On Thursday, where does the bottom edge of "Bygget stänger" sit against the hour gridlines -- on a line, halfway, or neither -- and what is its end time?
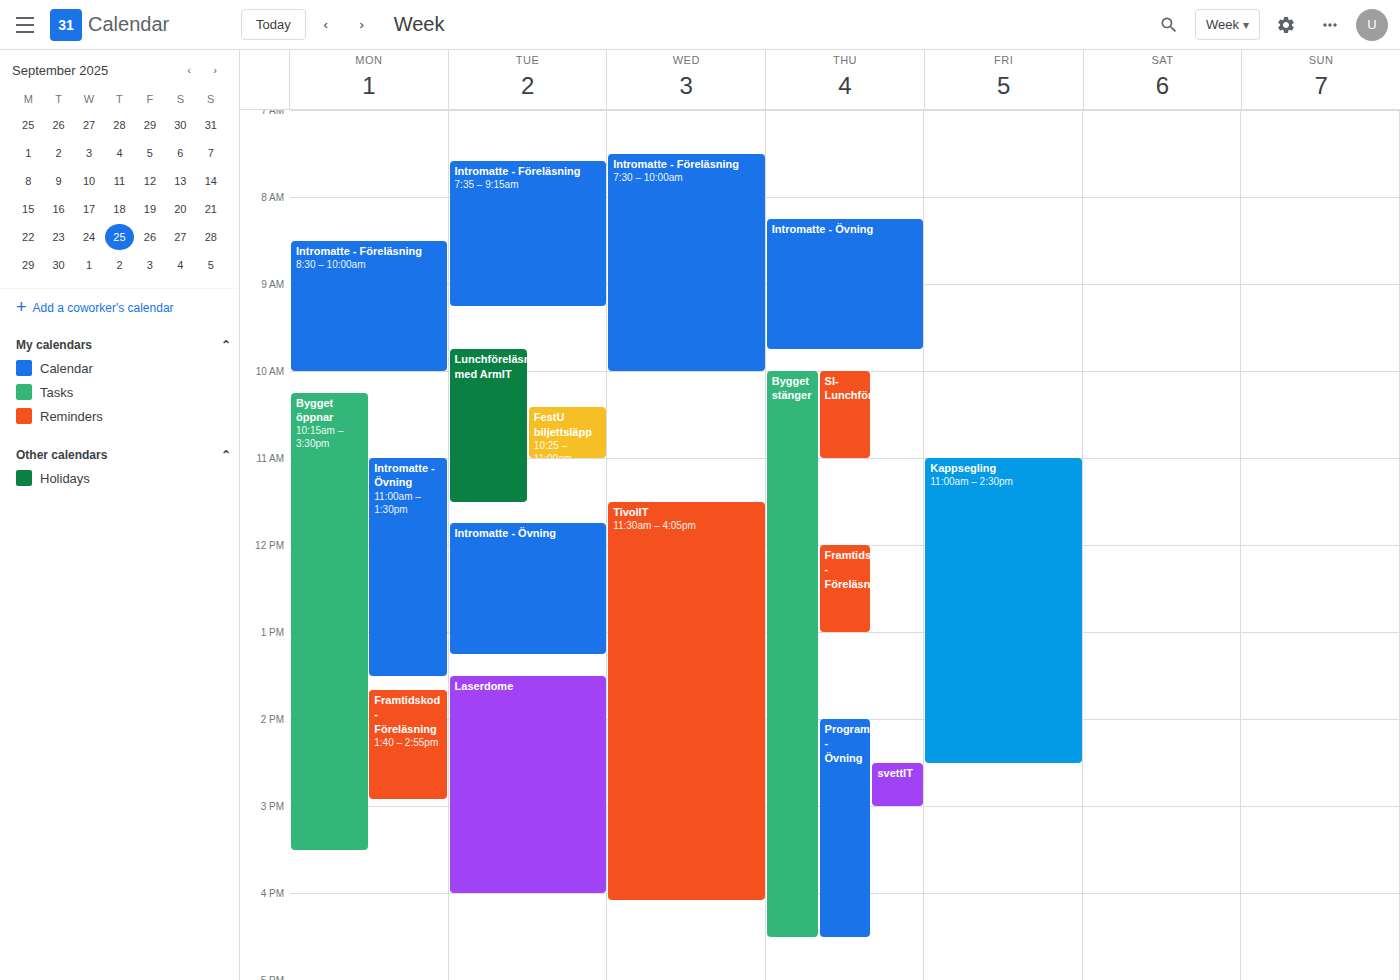
16:30 -- halfway between the 16:00 and 17:00 lines.